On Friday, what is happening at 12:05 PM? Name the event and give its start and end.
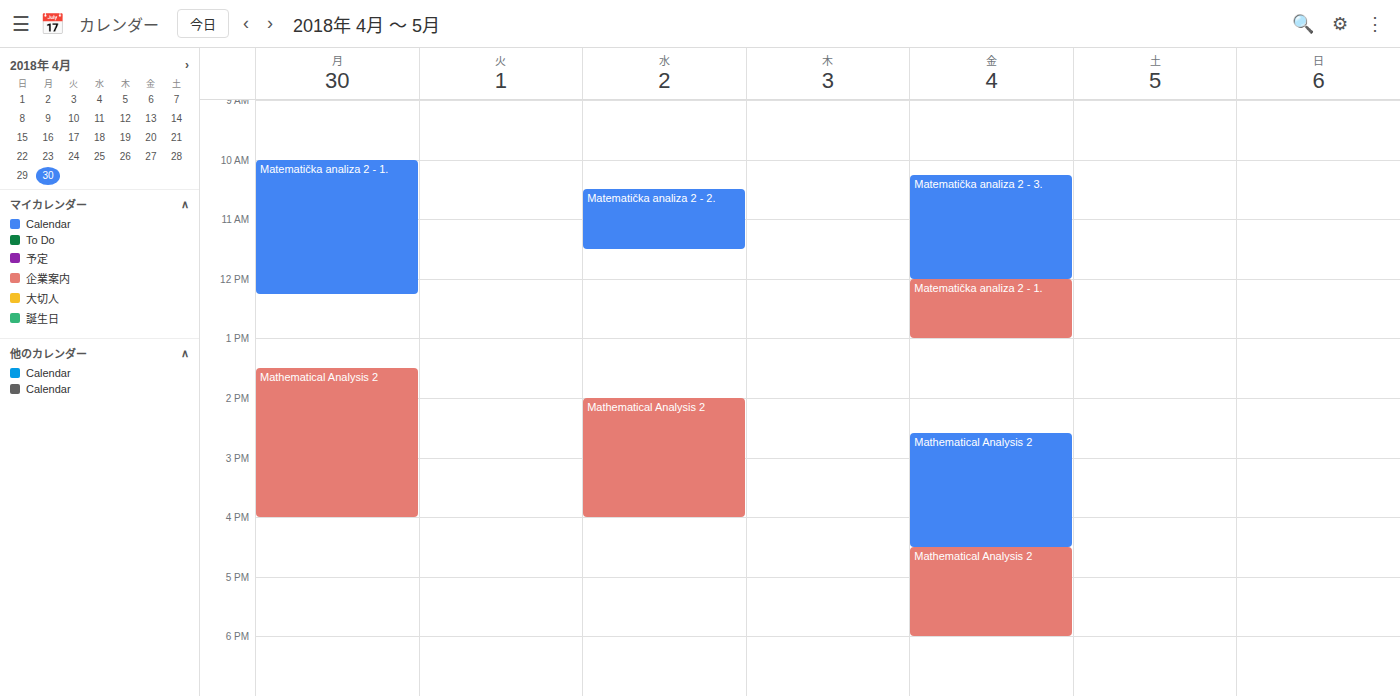
"Matematička analiza 2 - 1.", 12:00 PM to 1:00 PM